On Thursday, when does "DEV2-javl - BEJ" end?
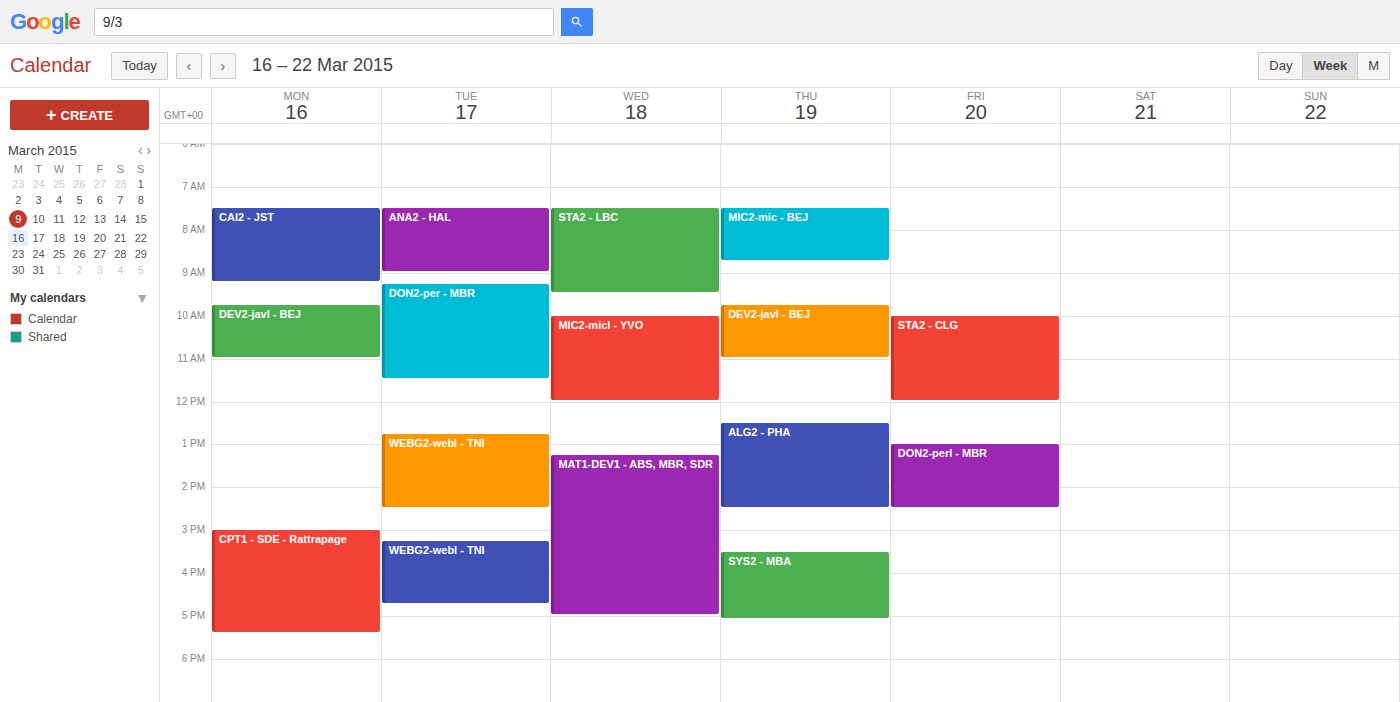
11:00 AM